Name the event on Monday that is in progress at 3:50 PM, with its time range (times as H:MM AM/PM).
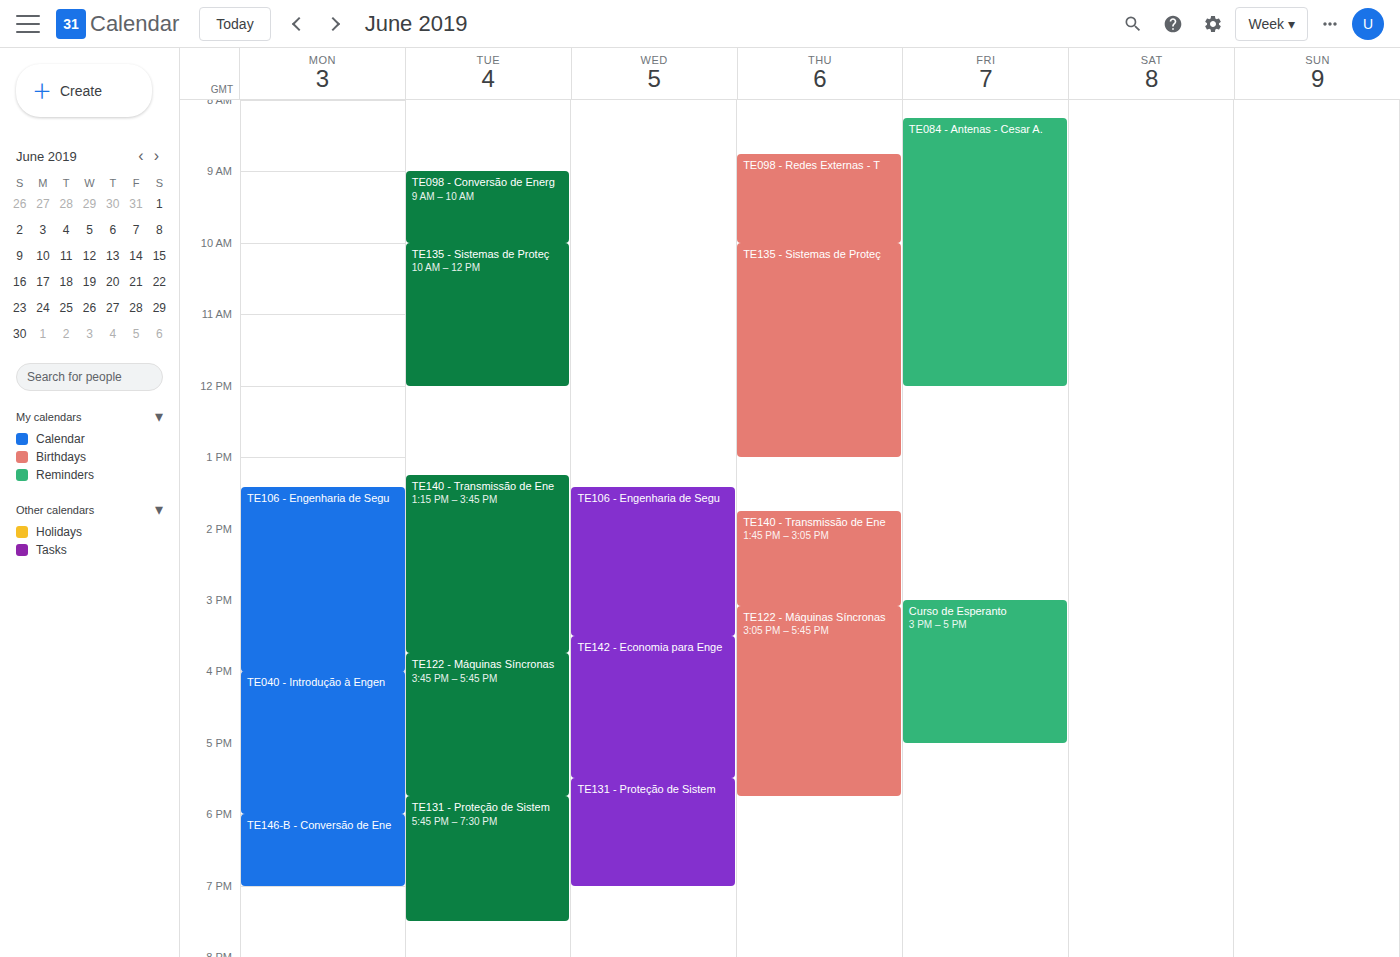
"TE106 - Engenharia de Segu", 1:25 PM to 4:00 PM